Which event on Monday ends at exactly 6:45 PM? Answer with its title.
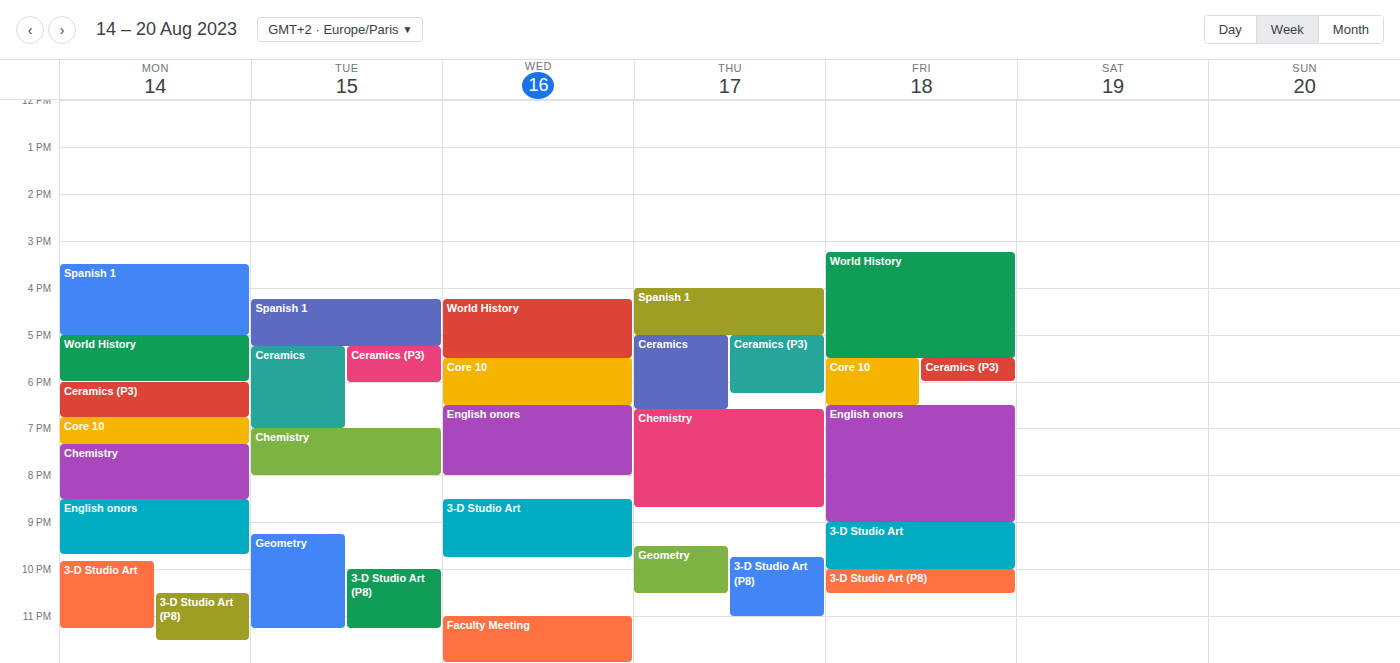
"Ceramics (P3)"